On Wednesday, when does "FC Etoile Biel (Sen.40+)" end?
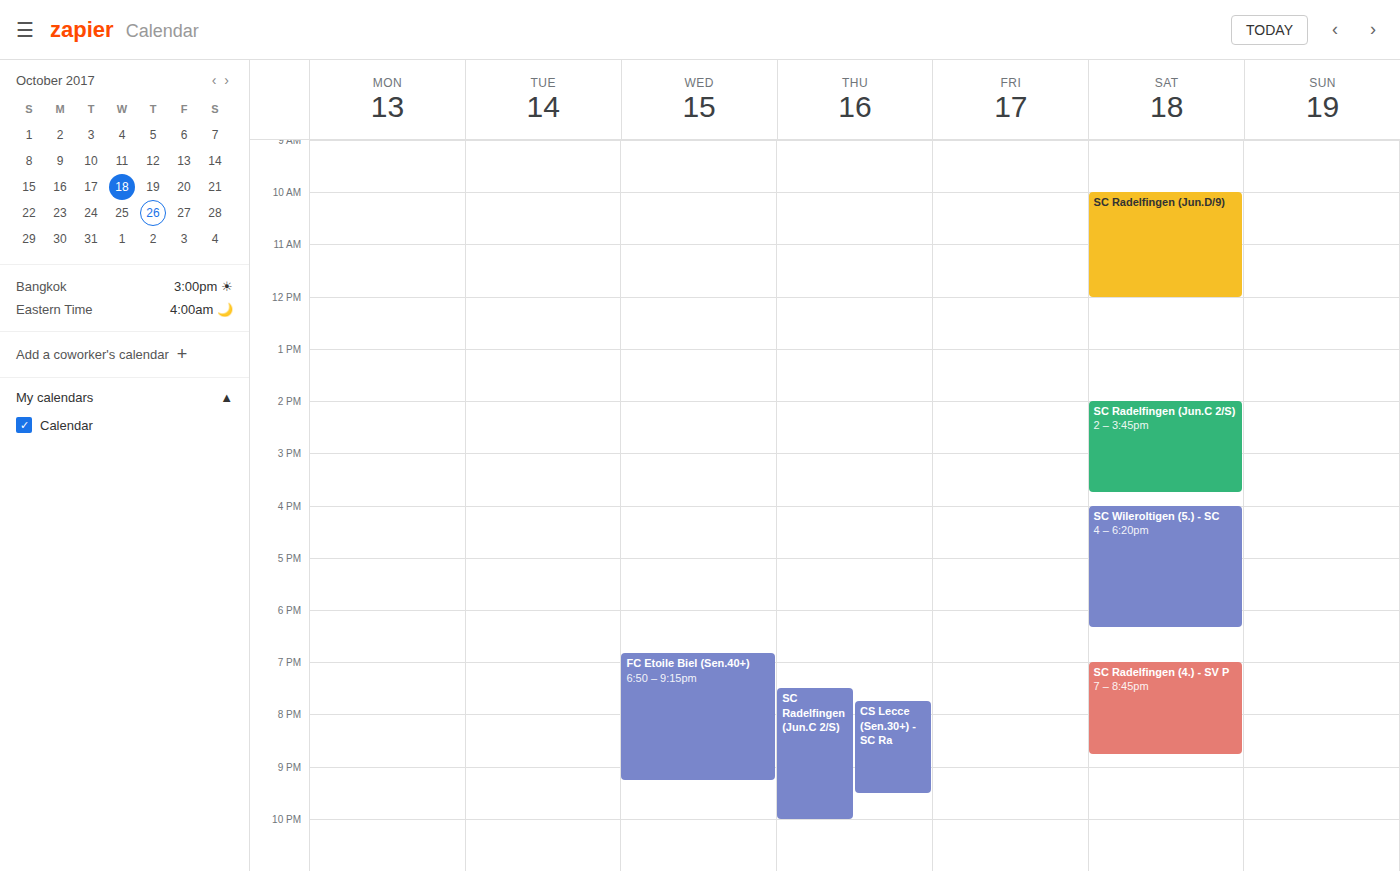
9:15 PM